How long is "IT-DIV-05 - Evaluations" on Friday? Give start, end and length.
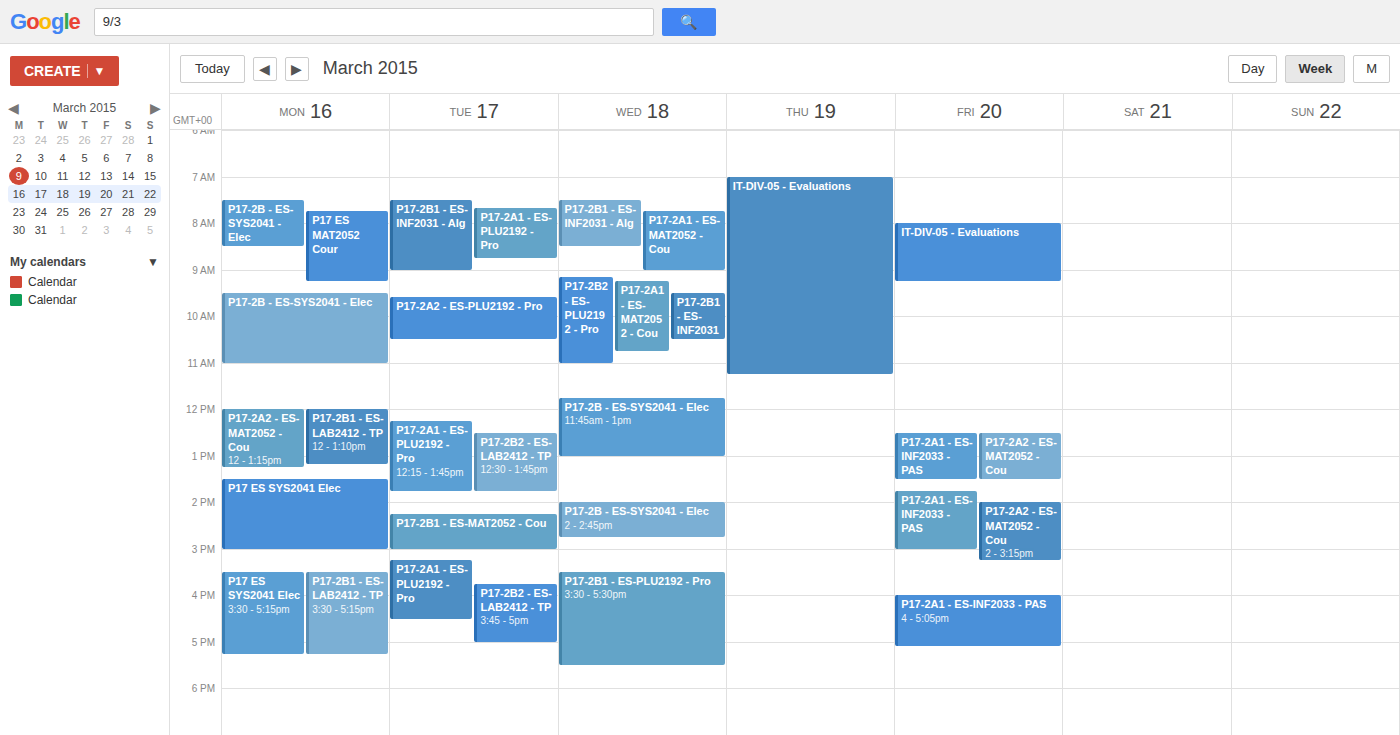
8:00 AM to 9:15 AM, 1 hour 15 minutes